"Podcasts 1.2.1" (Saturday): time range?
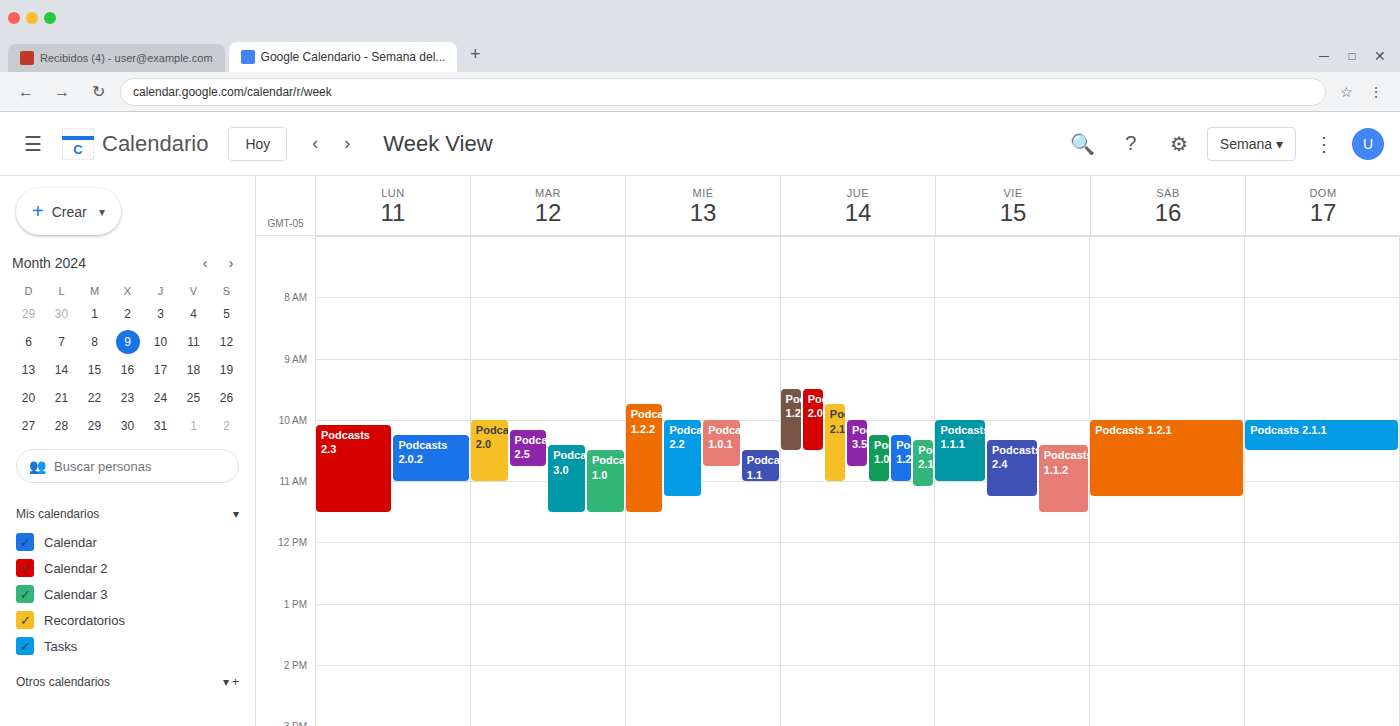
10:00 AM to 11:15 AM